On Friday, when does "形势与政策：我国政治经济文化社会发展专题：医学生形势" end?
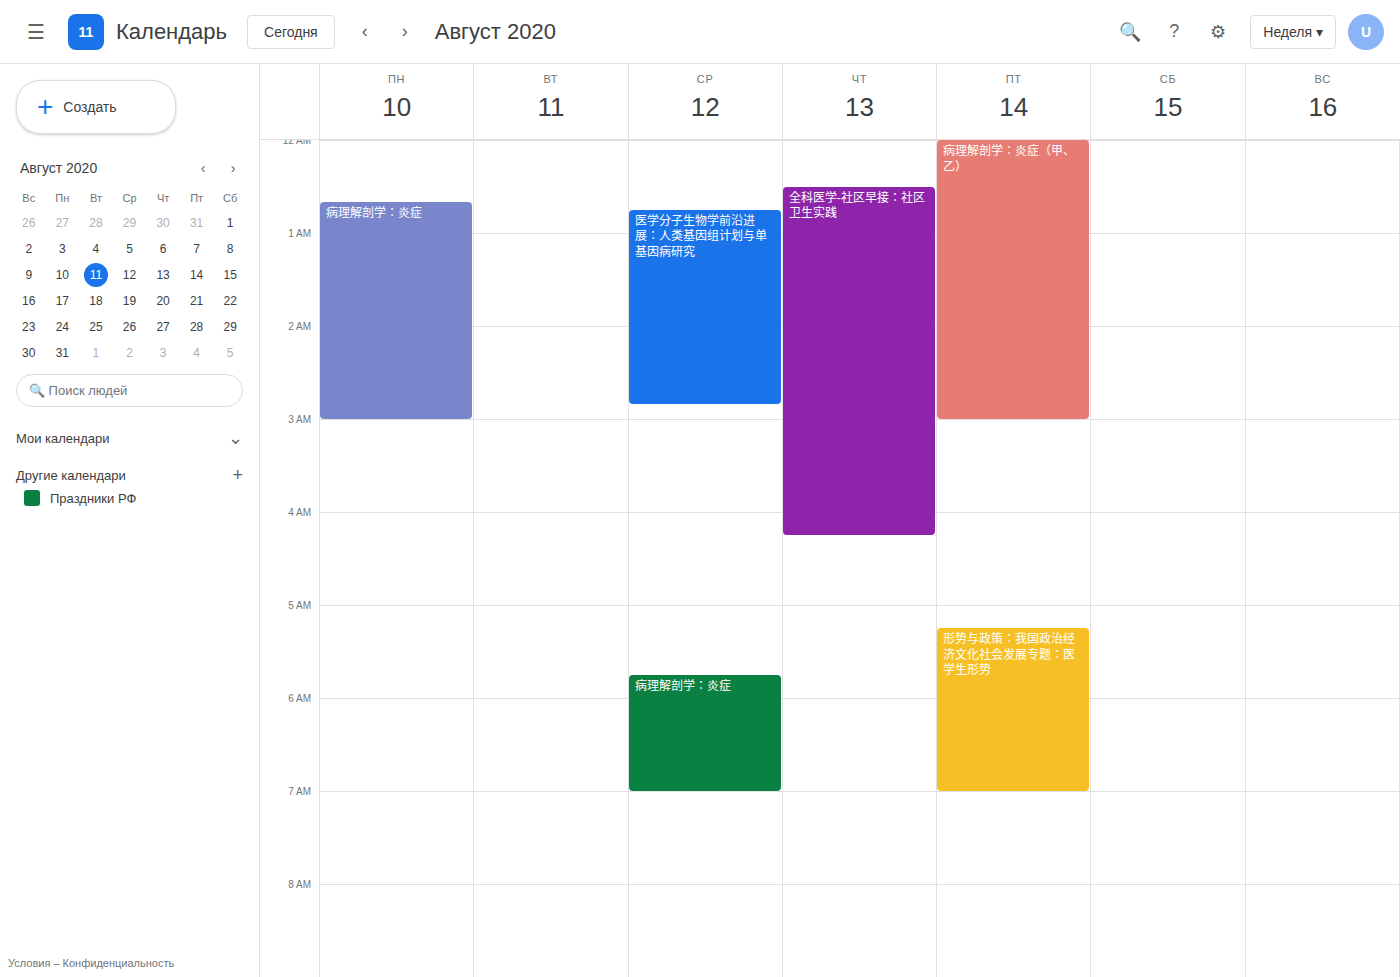
7:00 AM